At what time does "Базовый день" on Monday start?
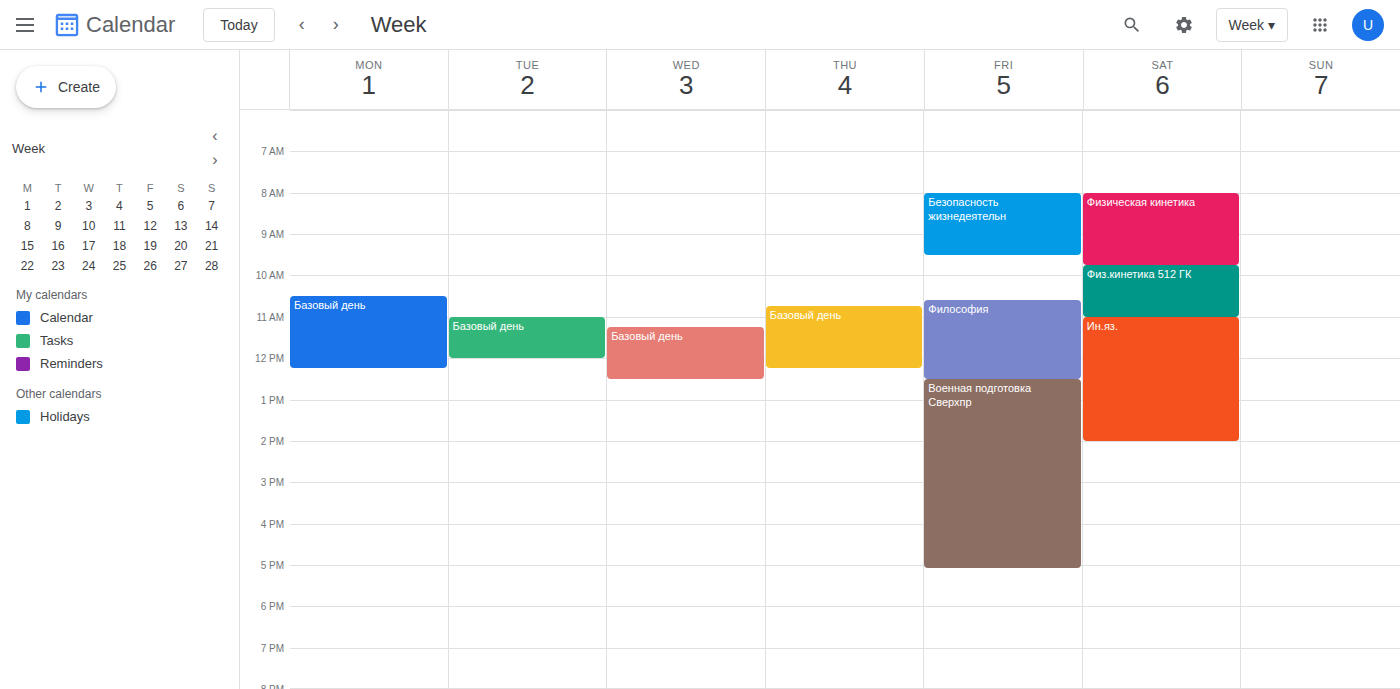
10:30 AM